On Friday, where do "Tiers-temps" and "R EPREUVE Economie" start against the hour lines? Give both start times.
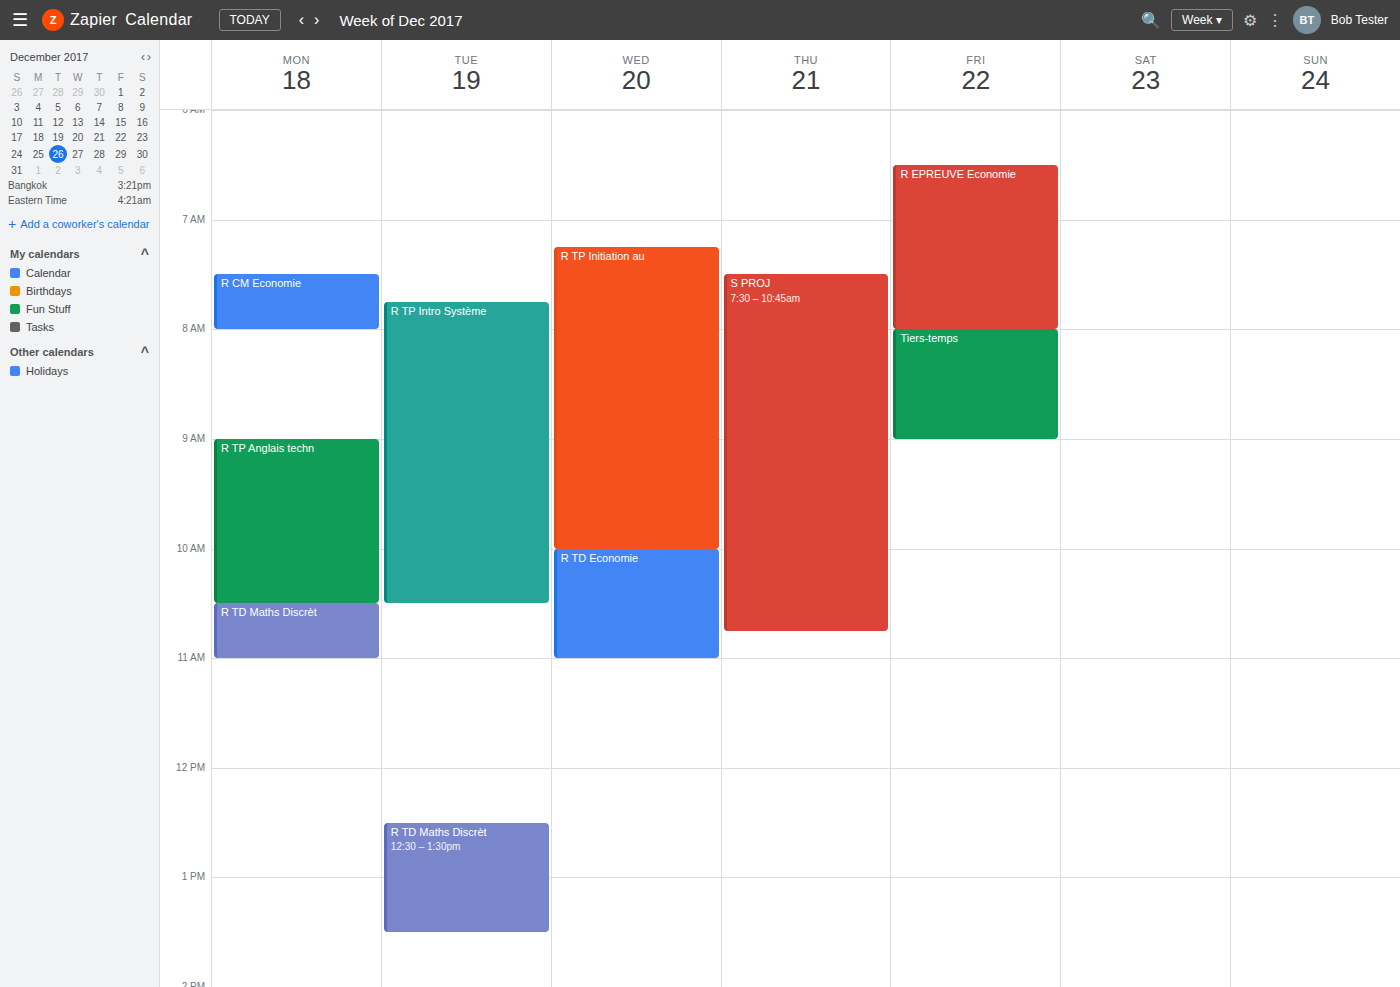
"Tiers-temps": 8:00 AM, exactly on the 8 AM line. "R EPREUVE Economie": 6:30 AM, halfway between the 6 AM and 7 AM lines.